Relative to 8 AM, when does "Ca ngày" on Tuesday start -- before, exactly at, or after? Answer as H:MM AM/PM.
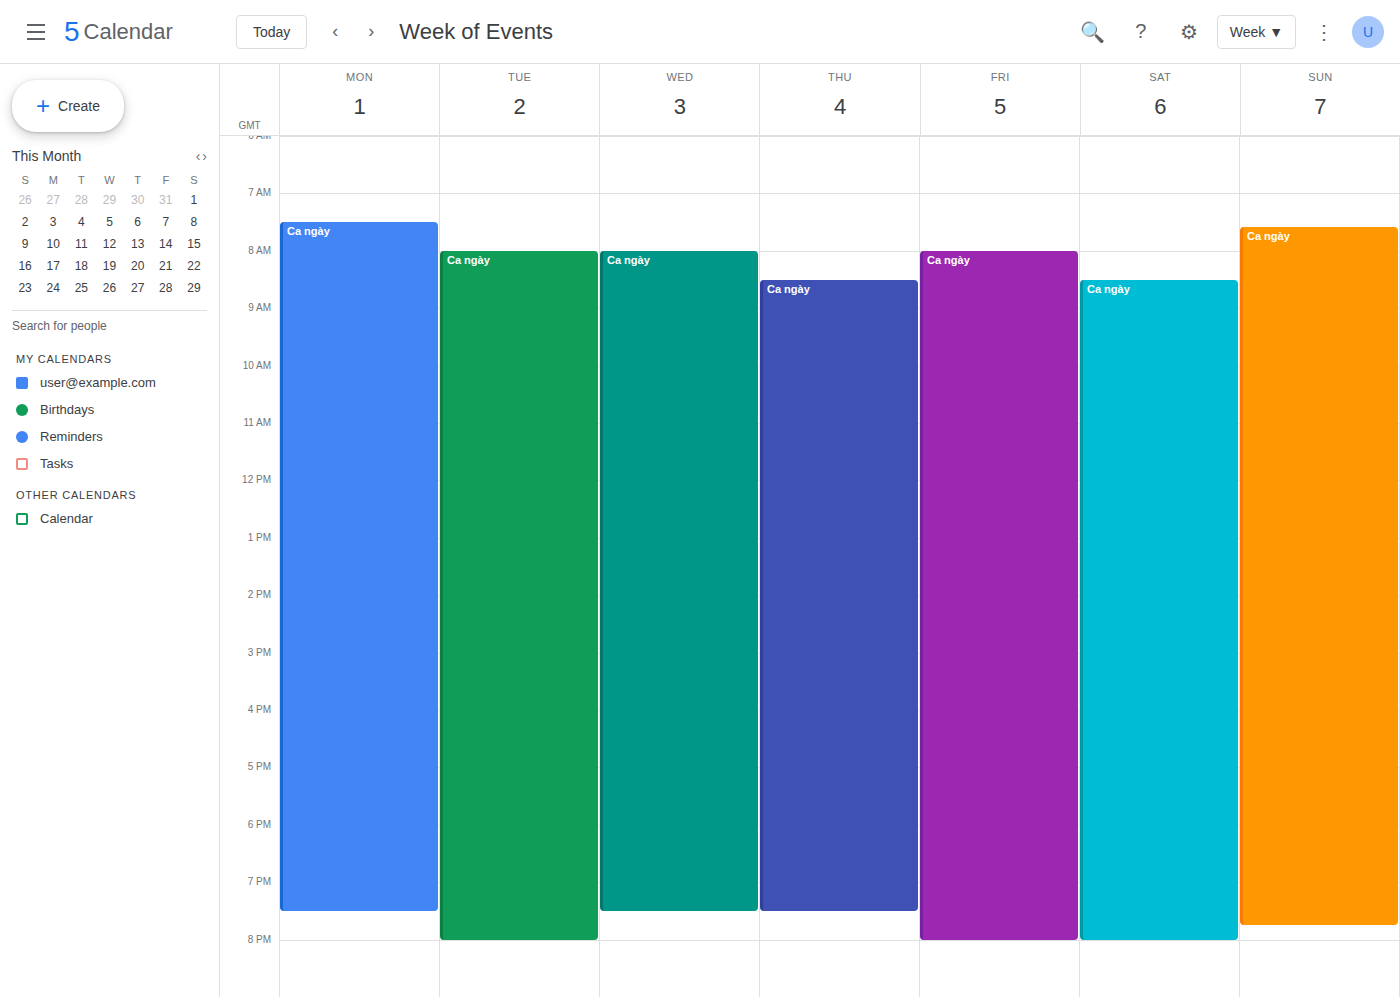
8:00 AM -- exactly at 8 AM, on the 8 AM line.